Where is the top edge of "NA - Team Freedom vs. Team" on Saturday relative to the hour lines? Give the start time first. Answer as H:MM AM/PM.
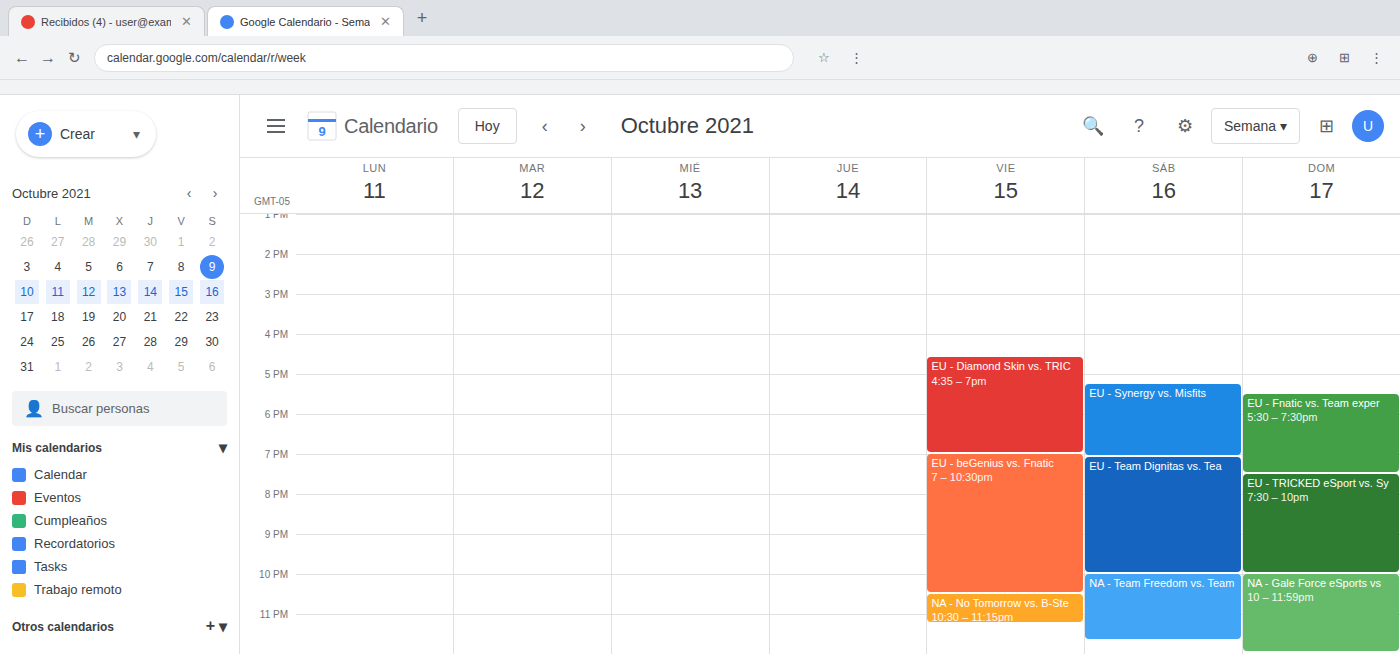
10:00 PM -- exactly on the 10 PM line.